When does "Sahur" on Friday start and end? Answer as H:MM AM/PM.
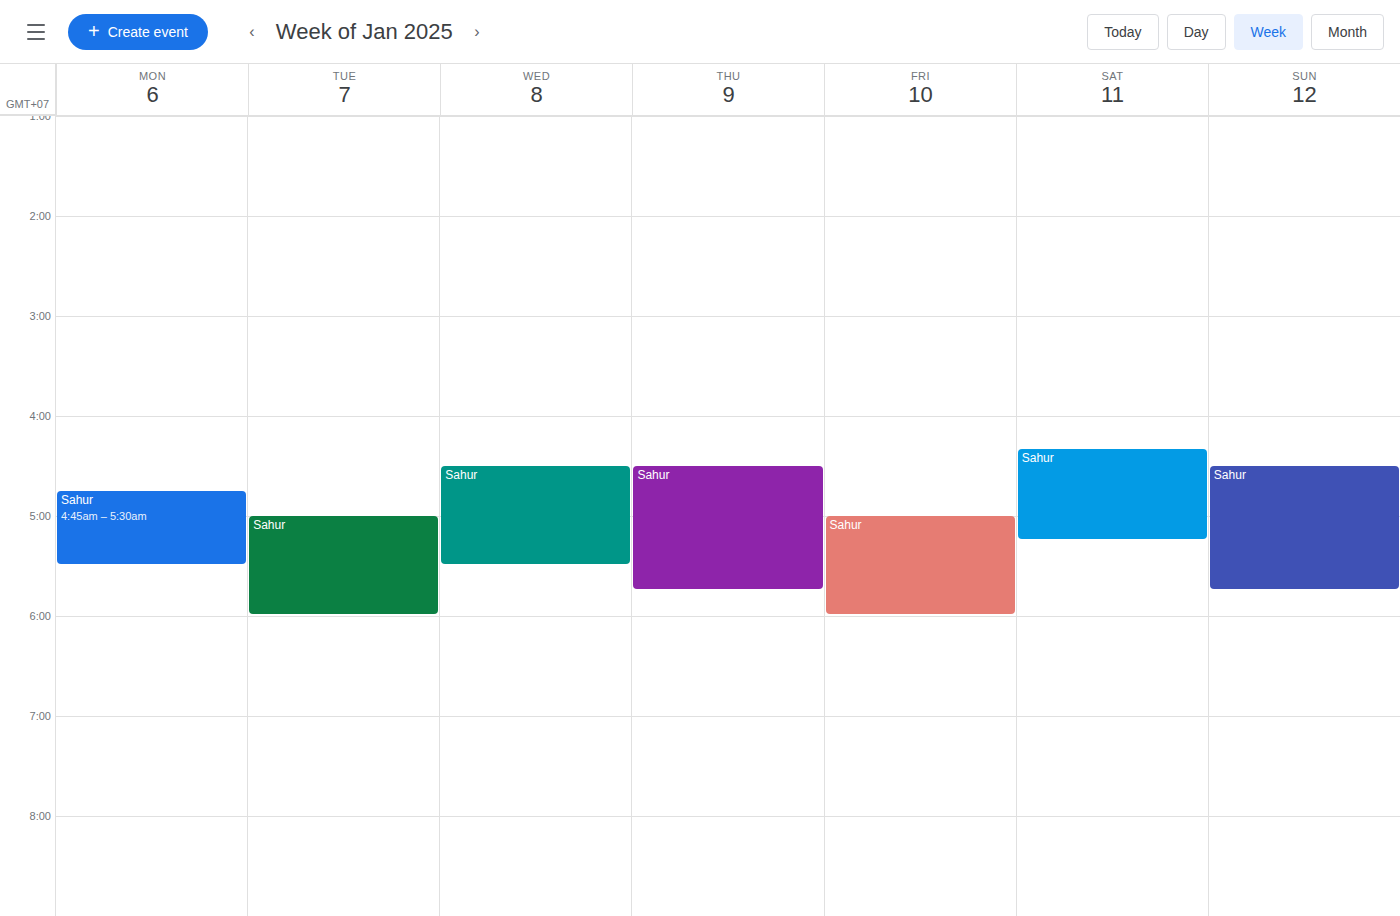
5:00 AM to 6:00 AM